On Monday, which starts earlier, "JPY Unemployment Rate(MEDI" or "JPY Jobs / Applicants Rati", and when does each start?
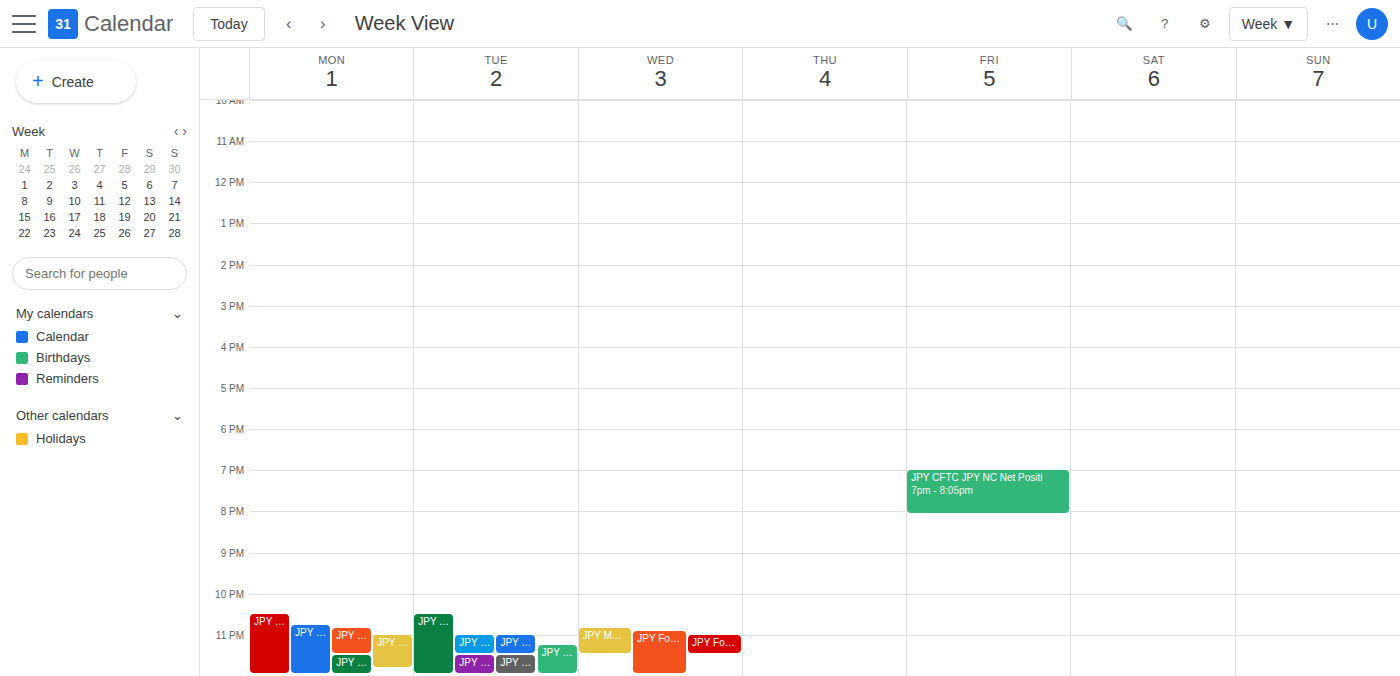
"JPY Jobs / Applicants Rati" 10:45 PM; "JPY Unemployment Rate(MEDI" 11:00 PM.